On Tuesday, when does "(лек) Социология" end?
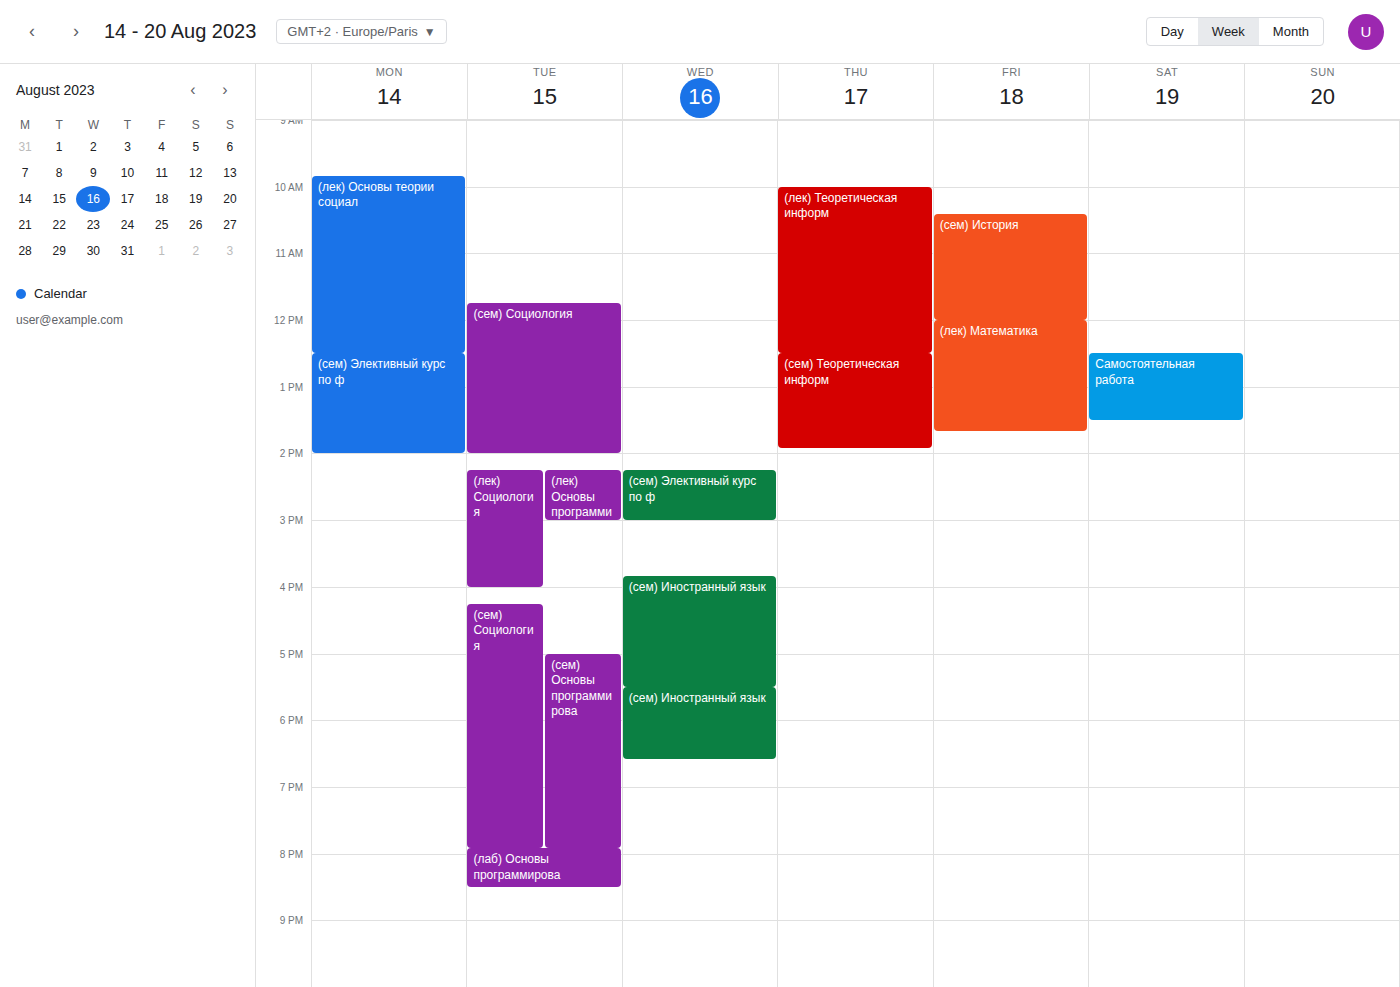
4:00 PM